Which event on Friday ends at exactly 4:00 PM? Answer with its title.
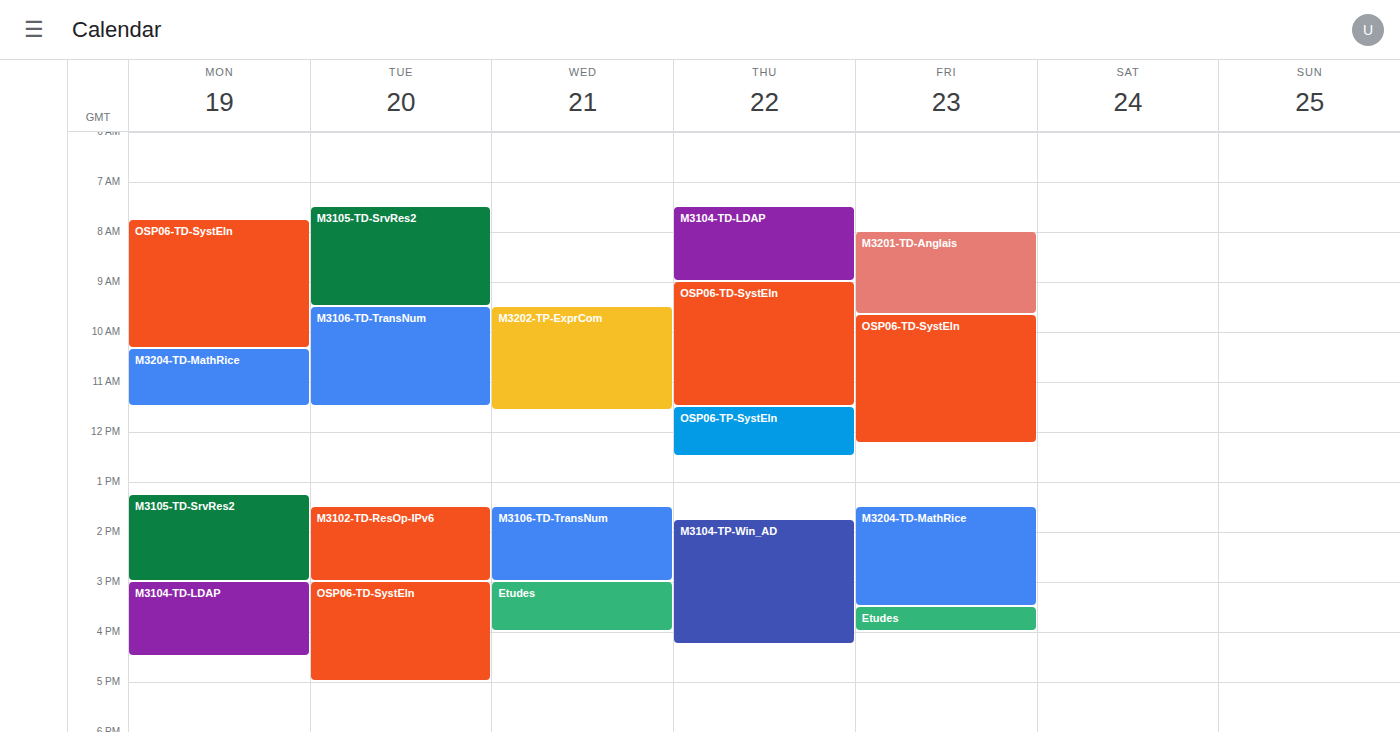
"Etudes"